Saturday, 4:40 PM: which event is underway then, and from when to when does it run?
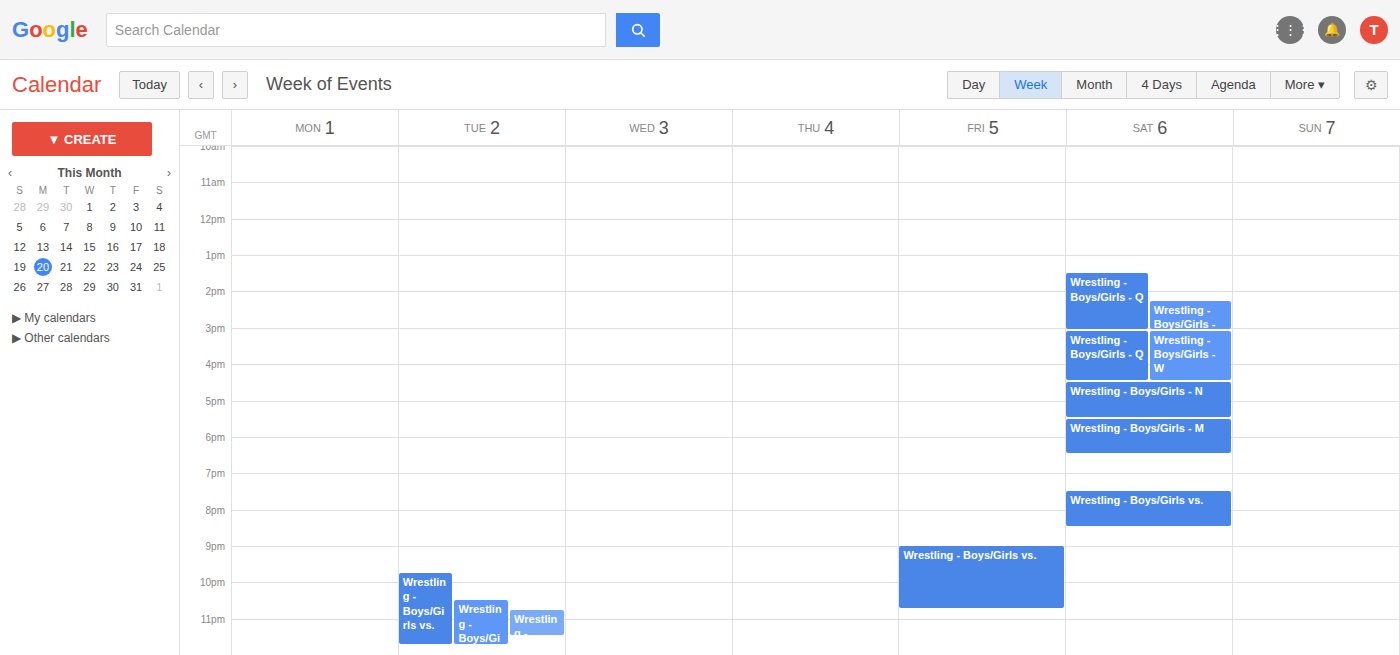
"Wrestling - Boys/Girls - N", 4:30 PM to 5:30 PM